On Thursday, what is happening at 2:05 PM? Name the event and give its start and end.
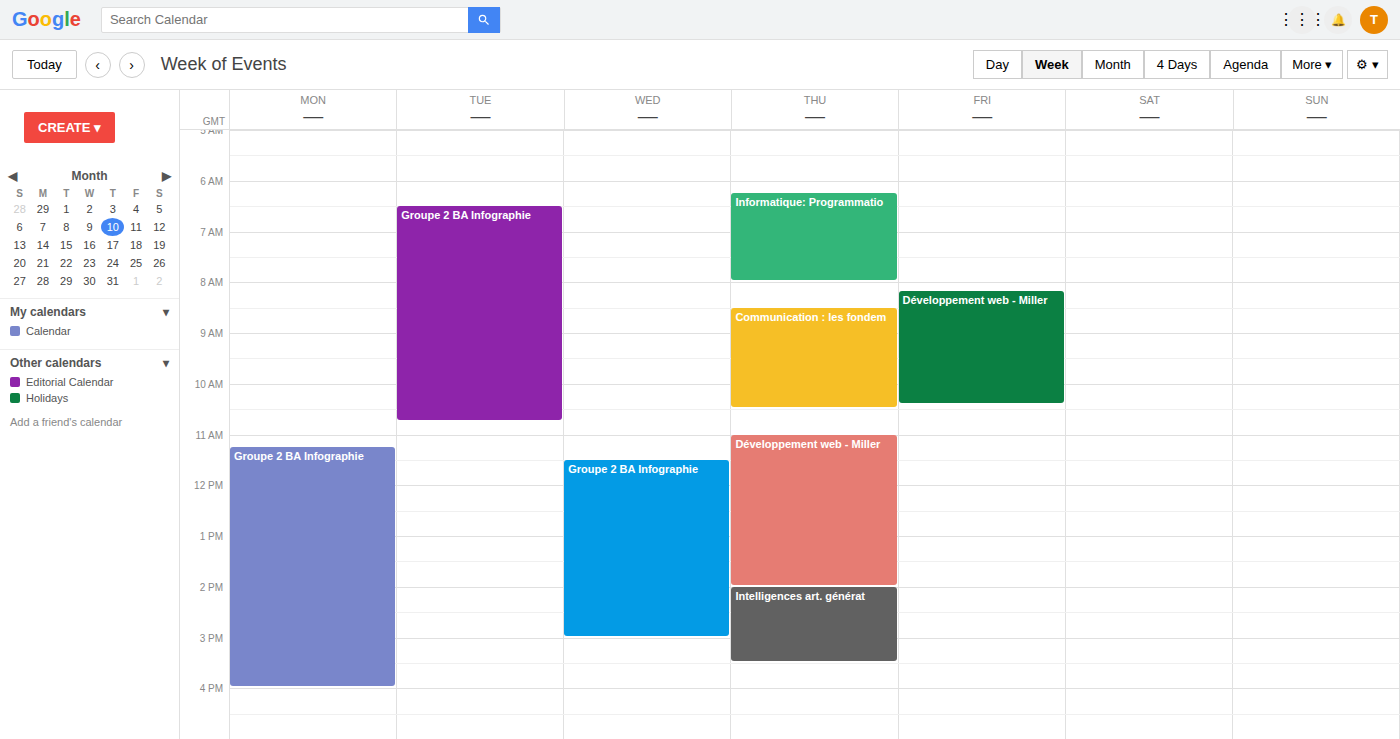
"Intelligences art. générat", 2:00 PM to 3:30 PM